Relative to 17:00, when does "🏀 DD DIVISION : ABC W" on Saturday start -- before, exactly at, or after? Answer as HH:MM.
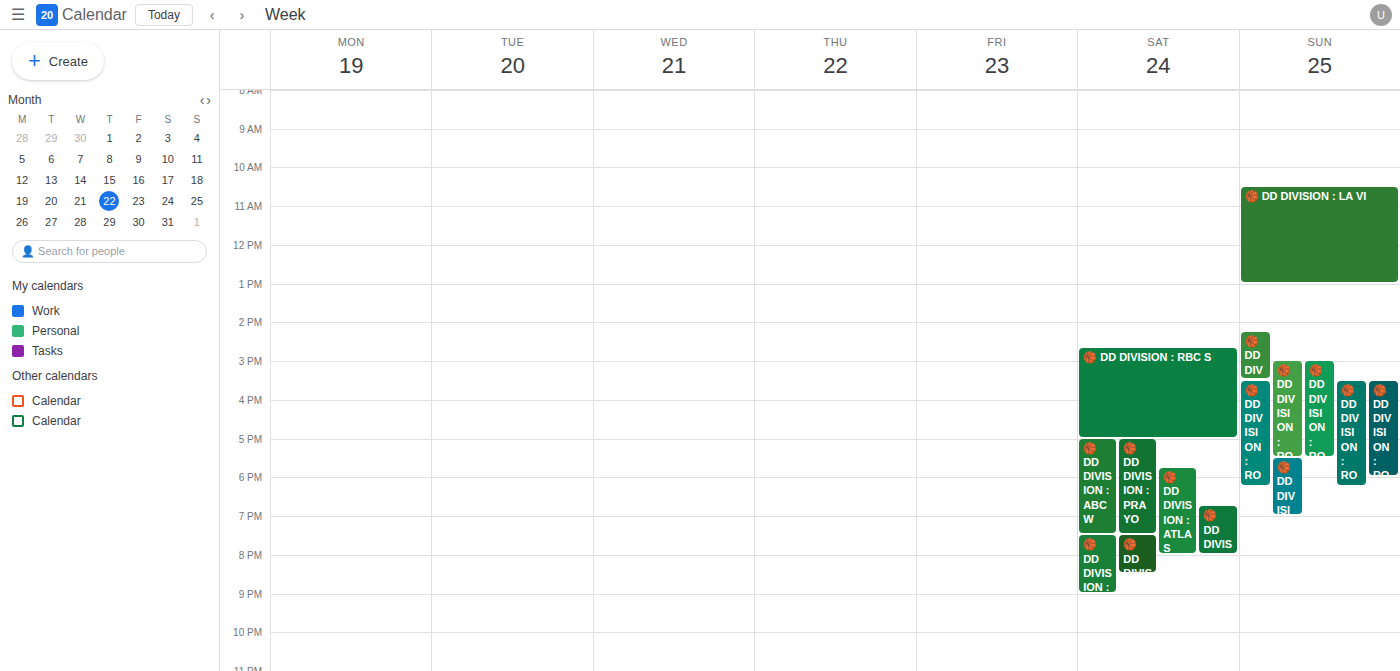
17:00 -- exactly at 17:00, on the 17:00 line.